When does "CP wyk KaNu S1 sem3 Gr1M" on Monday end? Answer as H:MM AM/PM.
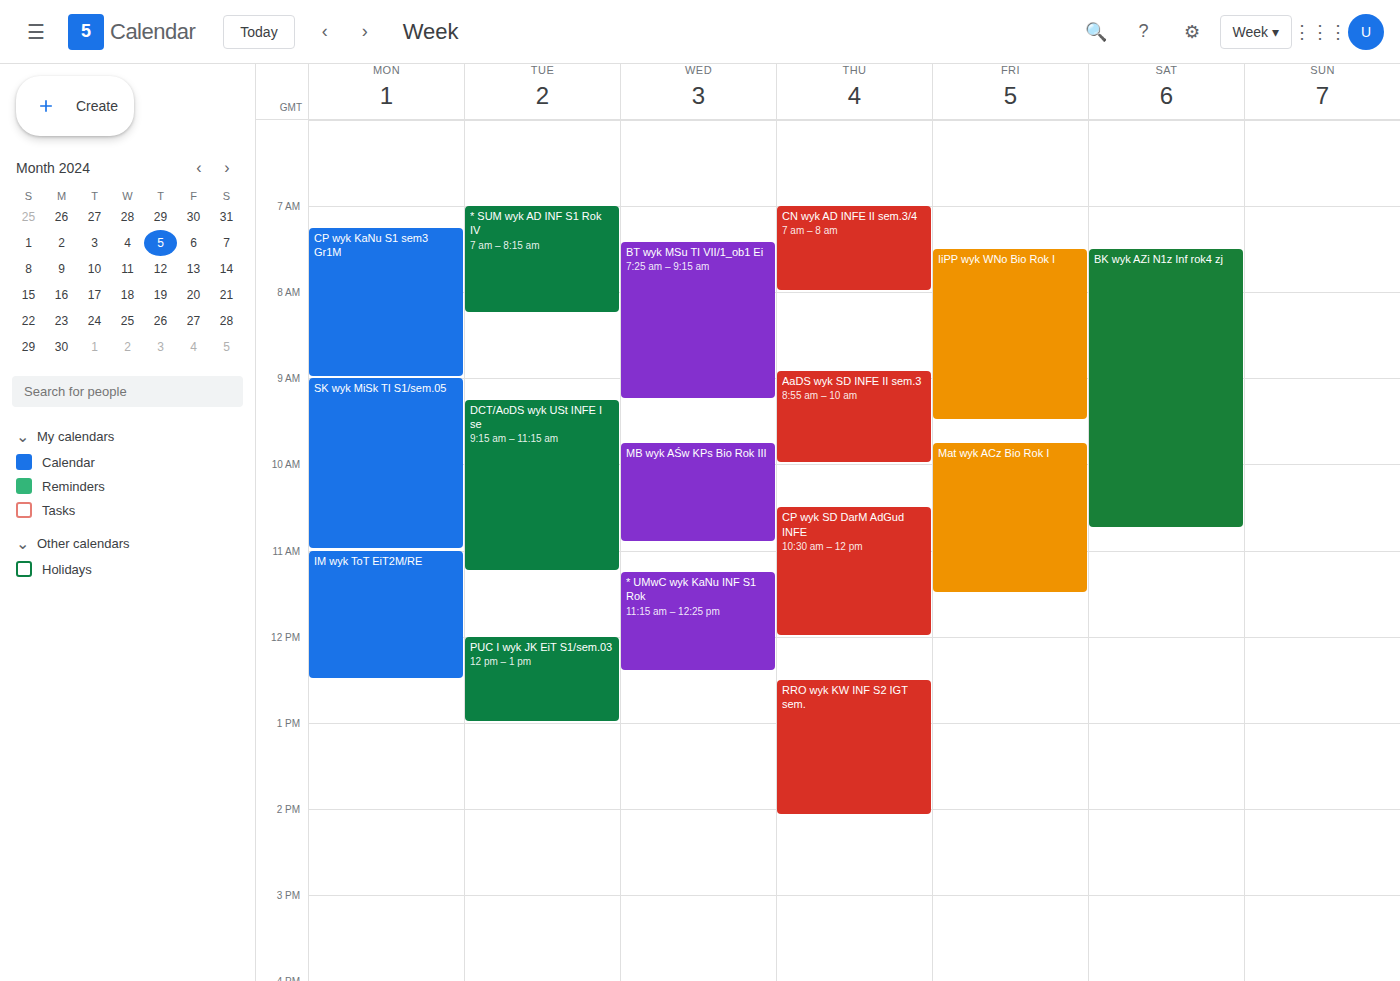
9:00 AM